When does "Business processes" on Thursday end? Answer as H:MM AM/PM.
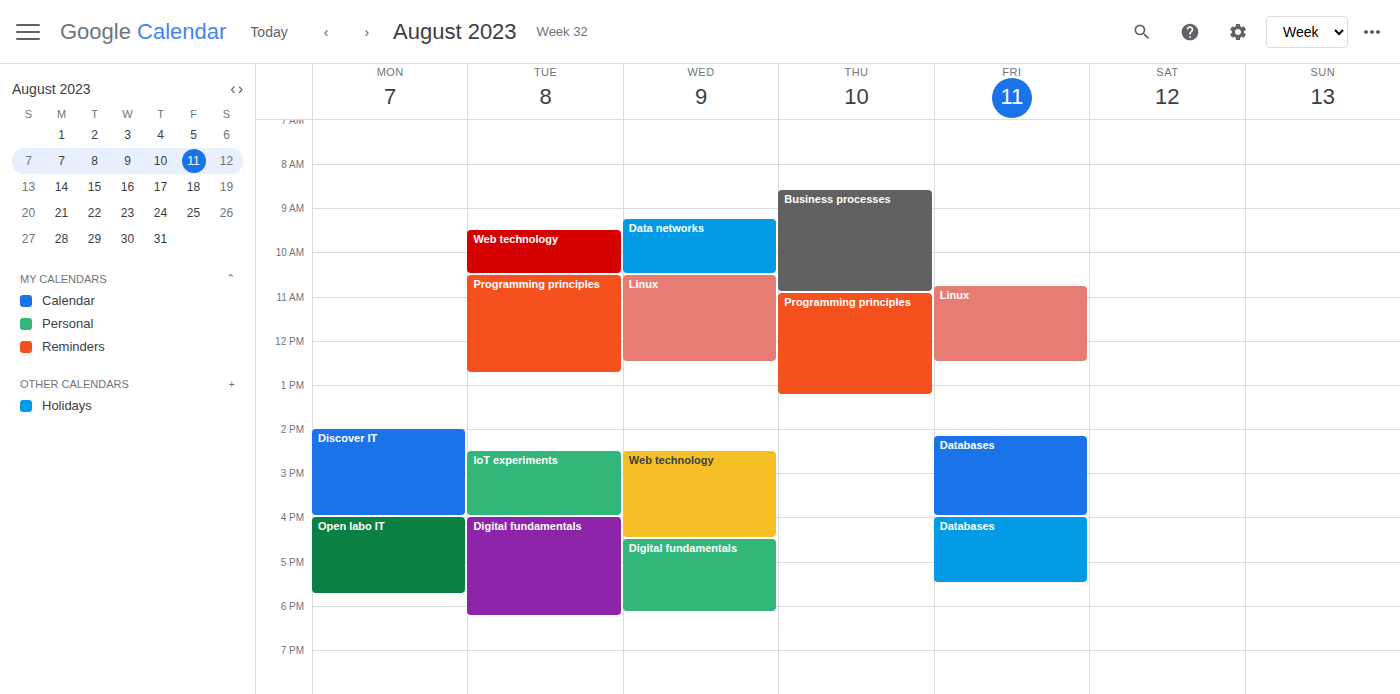
10:55 AM